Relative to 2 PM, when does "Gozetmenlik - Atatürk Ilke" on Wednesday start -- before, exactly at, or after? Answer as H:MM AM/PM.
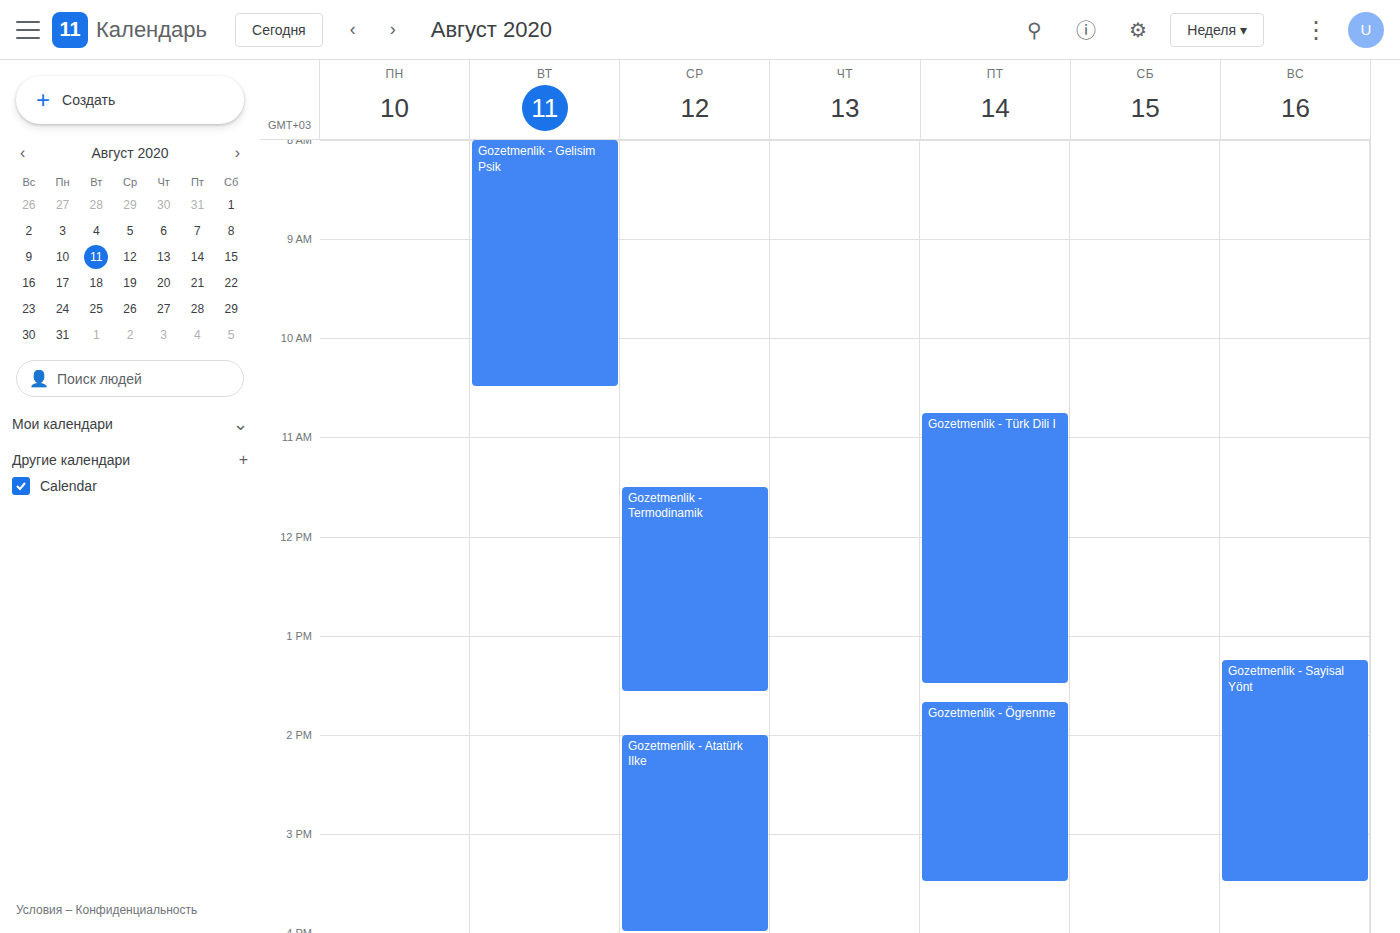
2:00 PM -- exactly at 2 PM, on the 2 PM line.